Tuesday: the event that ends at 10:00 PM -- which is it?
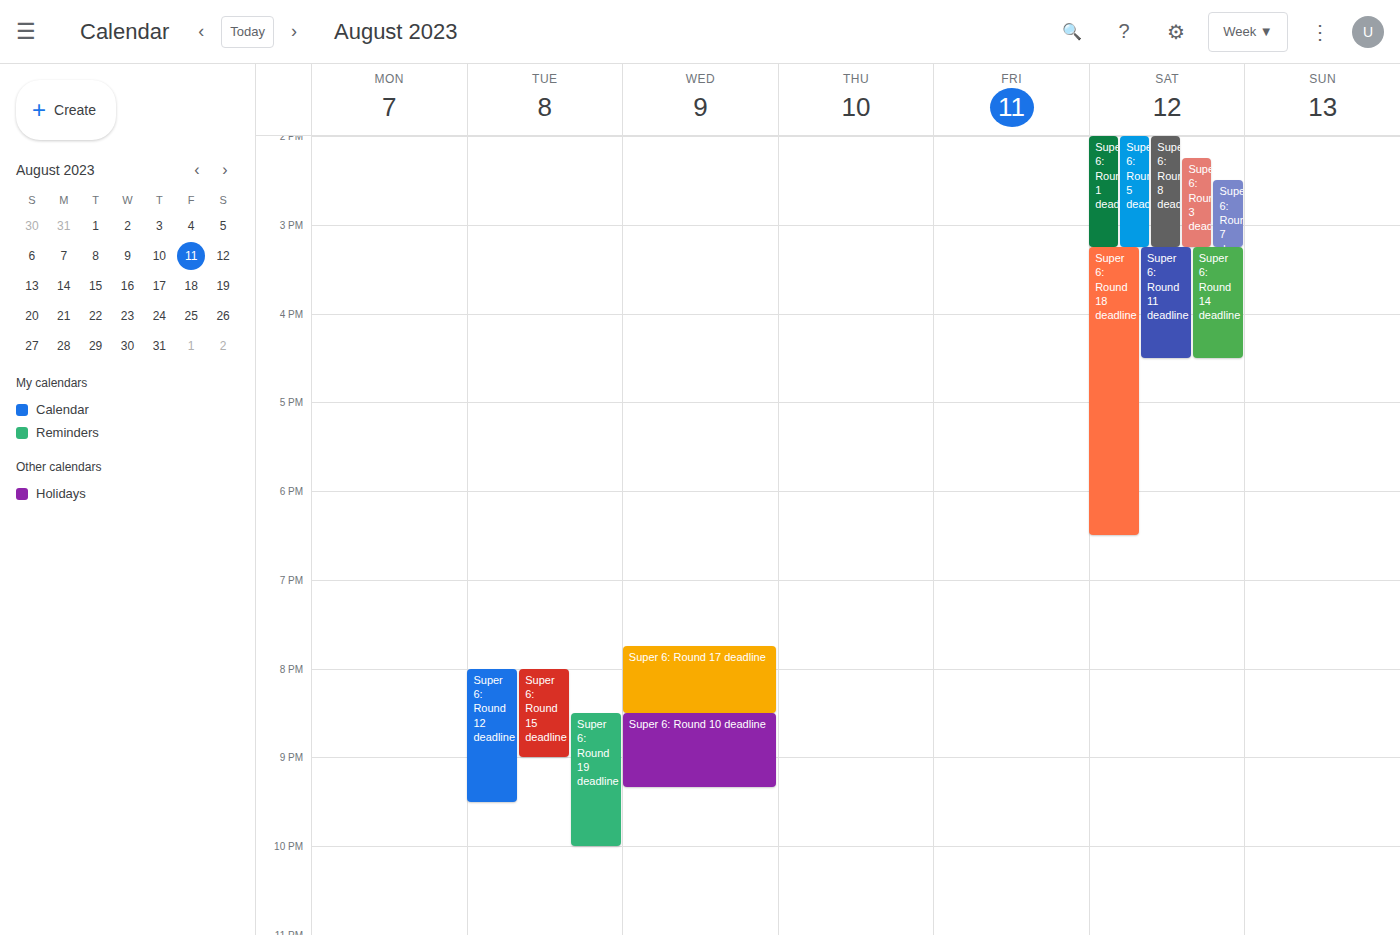
"Super 6: Round 19 deadline"